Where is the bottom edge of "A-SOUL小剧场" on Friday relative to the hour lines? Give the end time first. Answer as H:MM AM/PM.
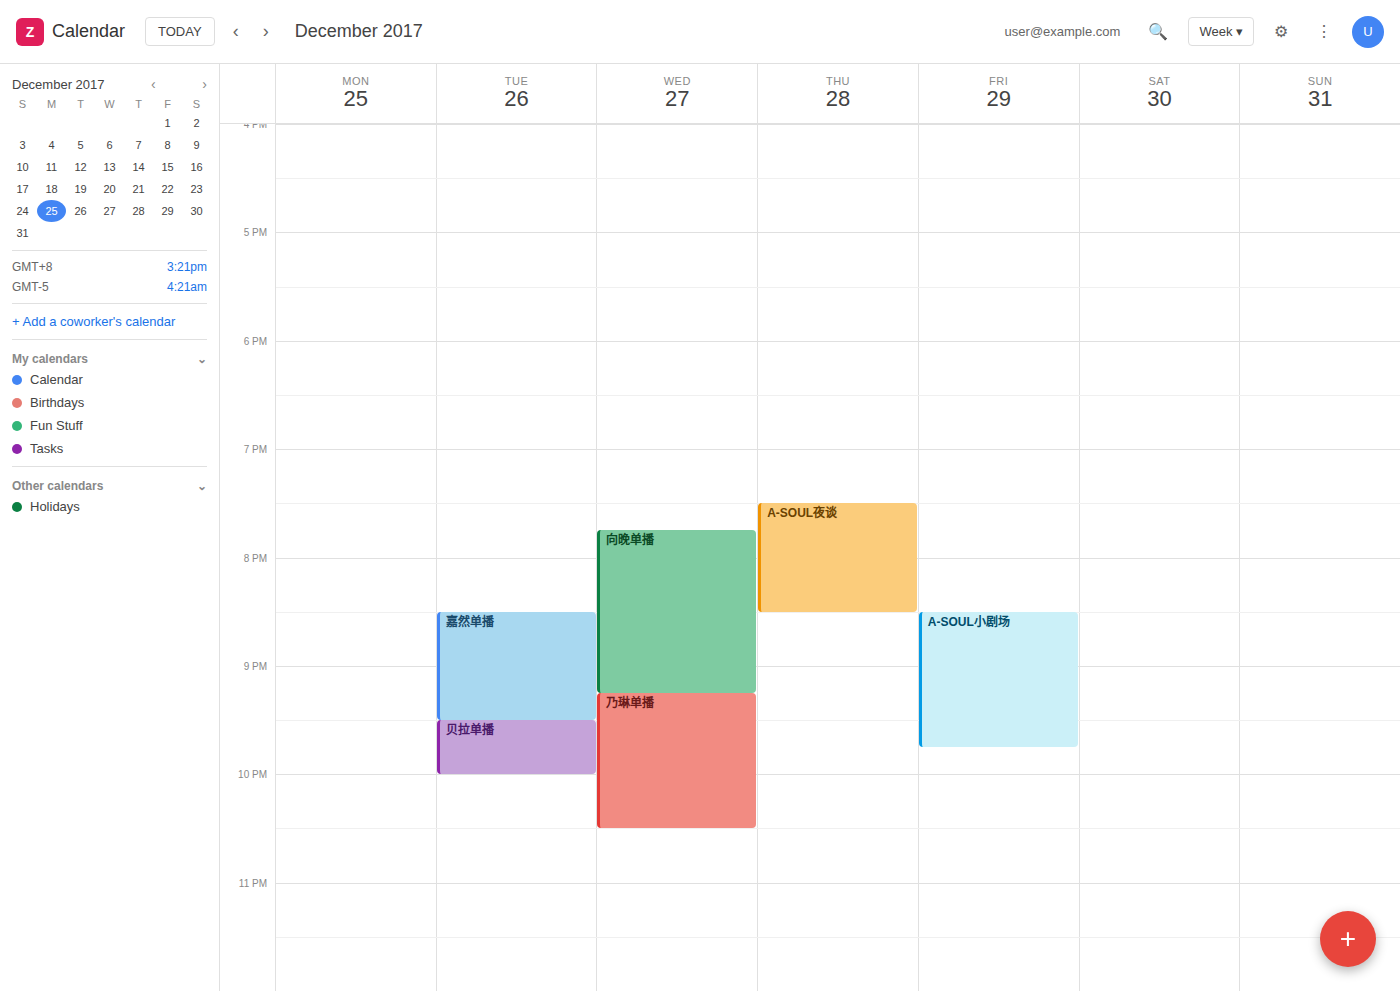
9:45 PM -- neither: three quarters of the way from the 9 PM line to the 10 PM line.